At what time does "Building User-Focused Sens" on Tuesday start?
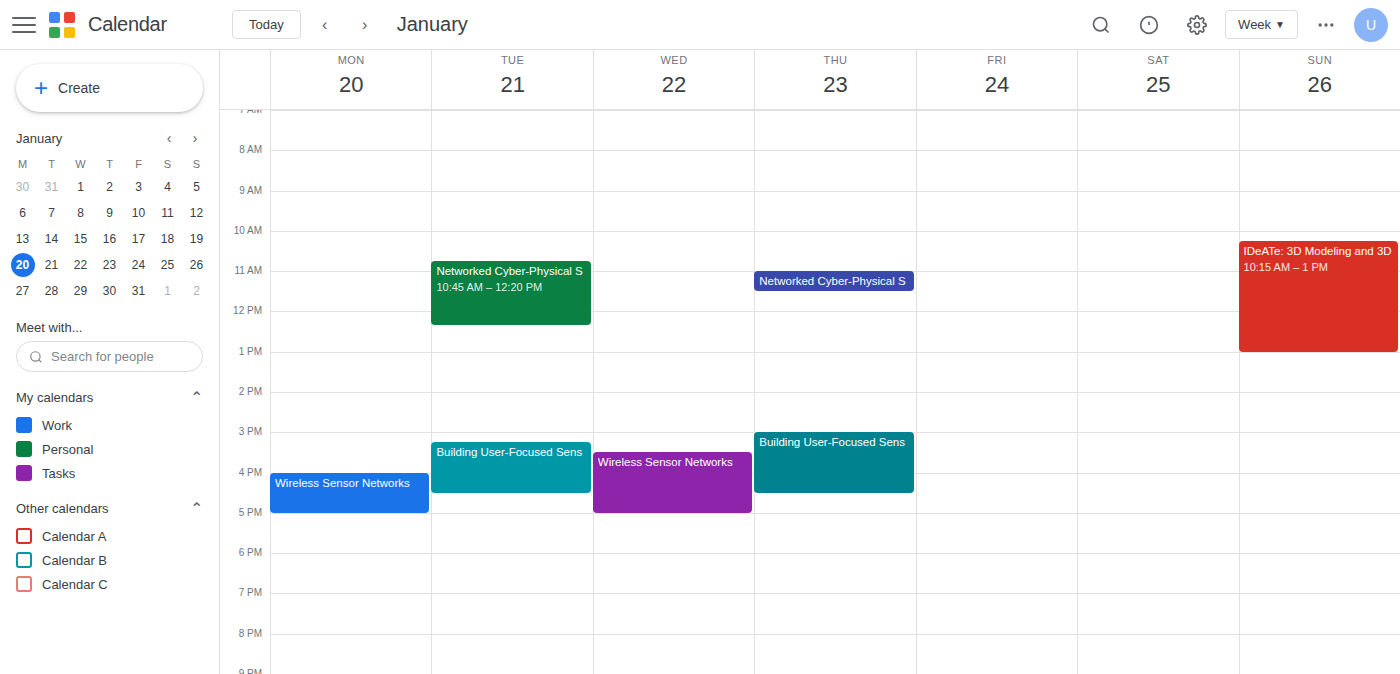
3:15 PM